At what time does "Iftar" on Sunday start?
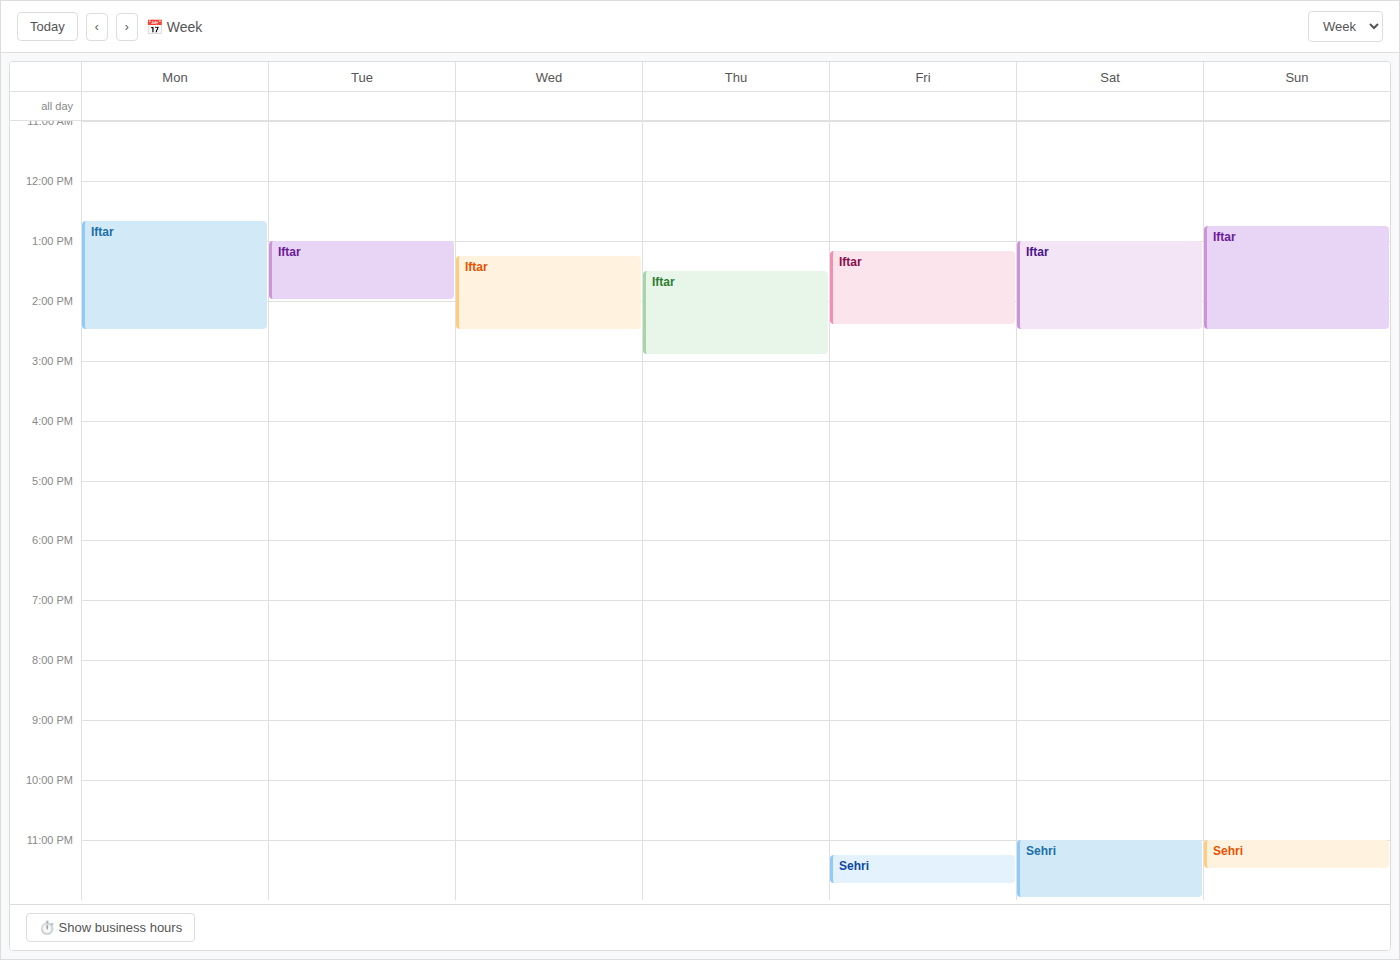
12:45 PM